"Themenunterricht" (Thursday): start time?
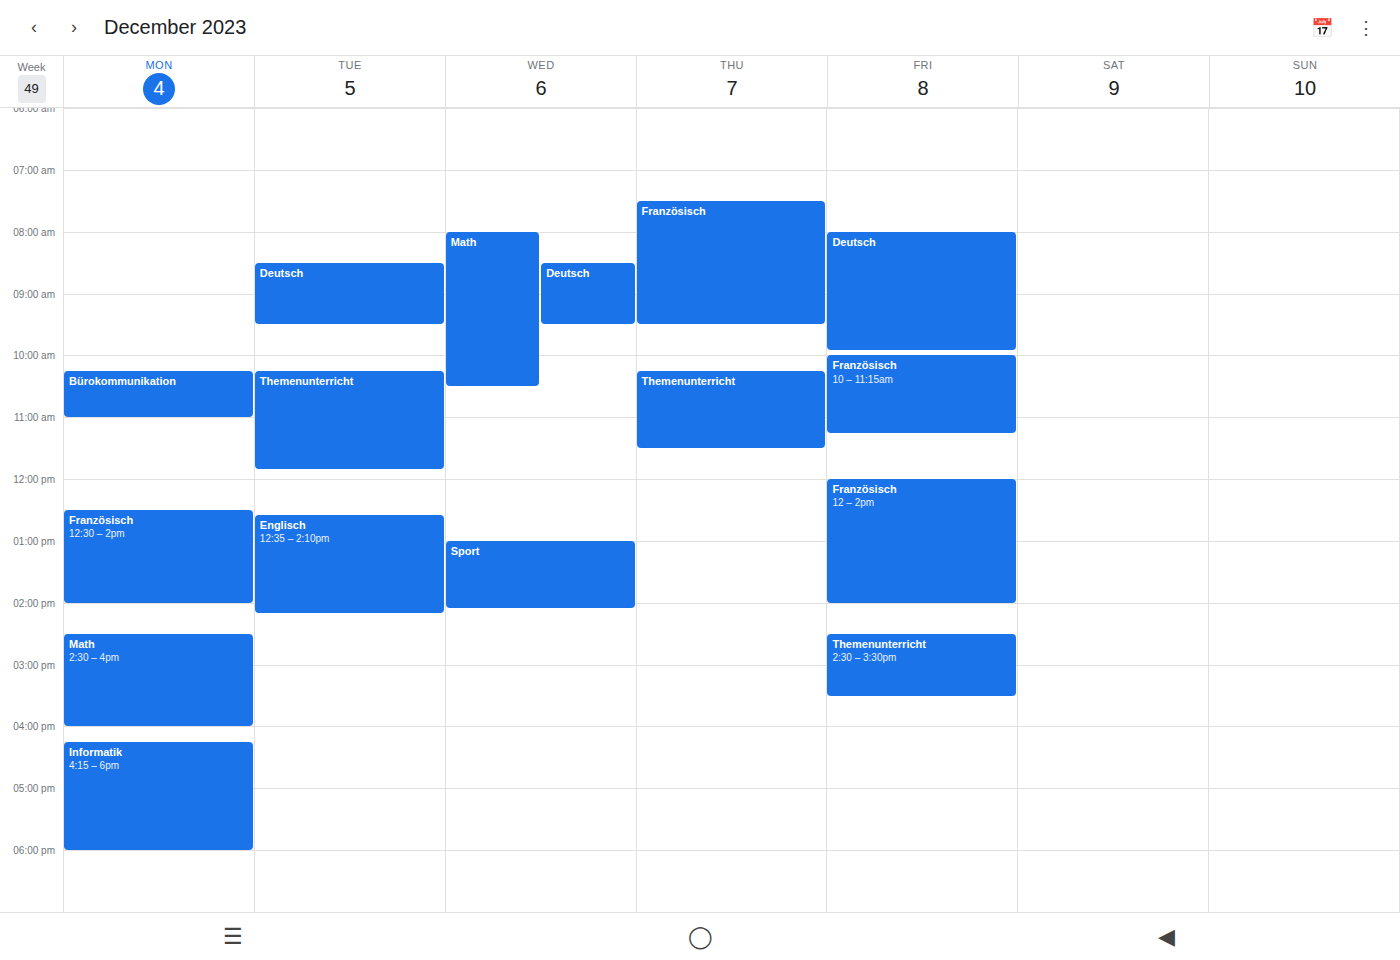
10:15 AM